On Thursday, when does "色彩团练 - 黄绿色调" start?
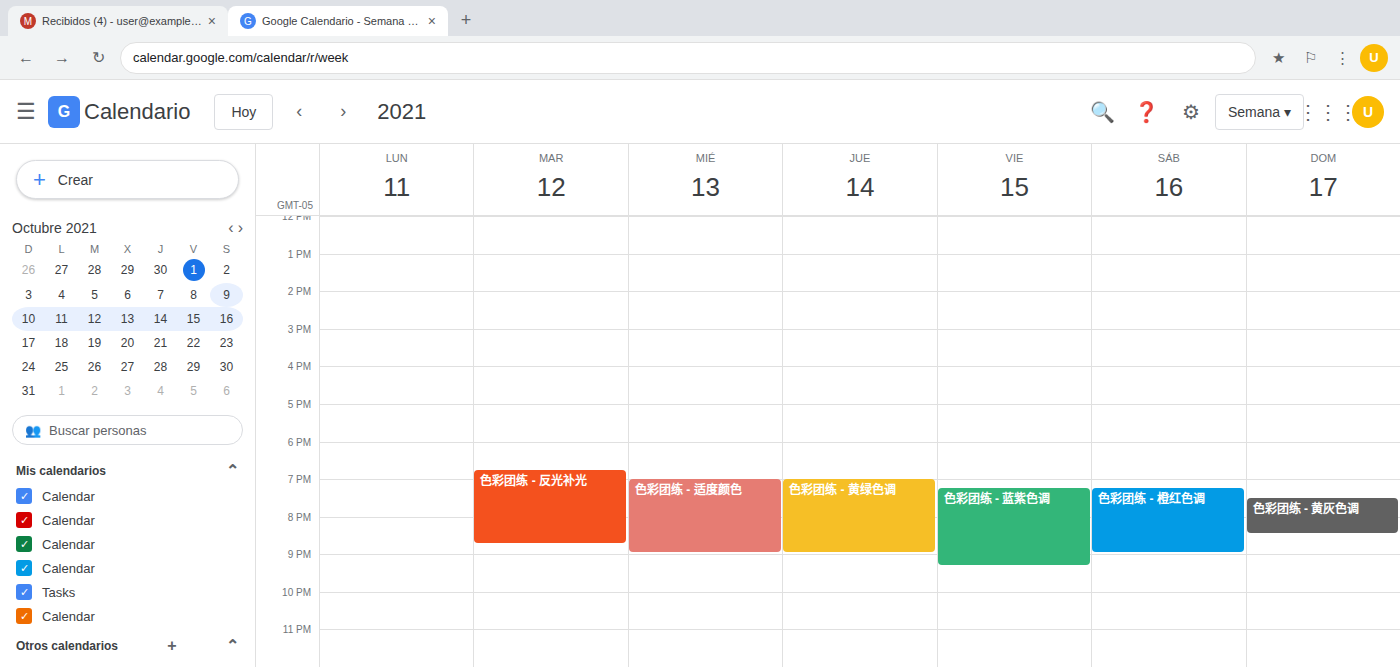
7:00 PM